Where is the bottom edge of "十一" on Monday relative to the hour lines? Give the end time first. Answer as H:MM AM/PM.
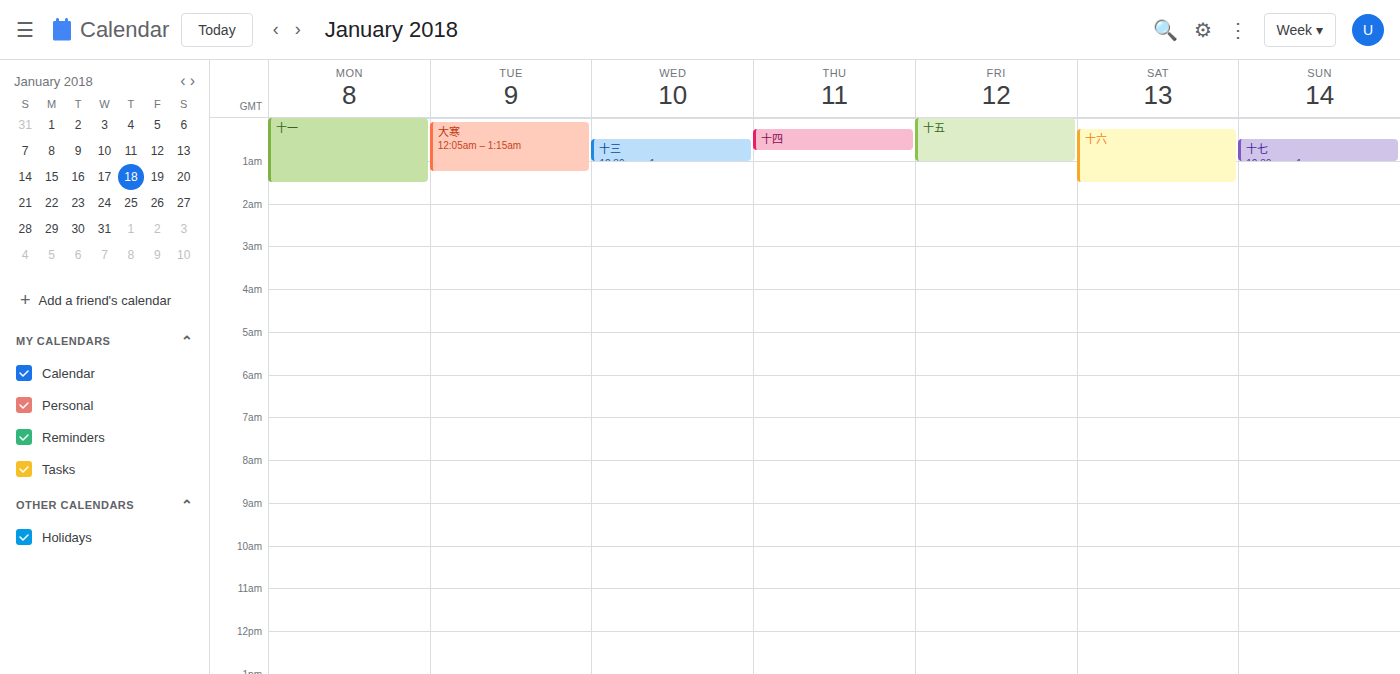
1:30 AM -- halfway between the 1 AM and 2 AM lines.